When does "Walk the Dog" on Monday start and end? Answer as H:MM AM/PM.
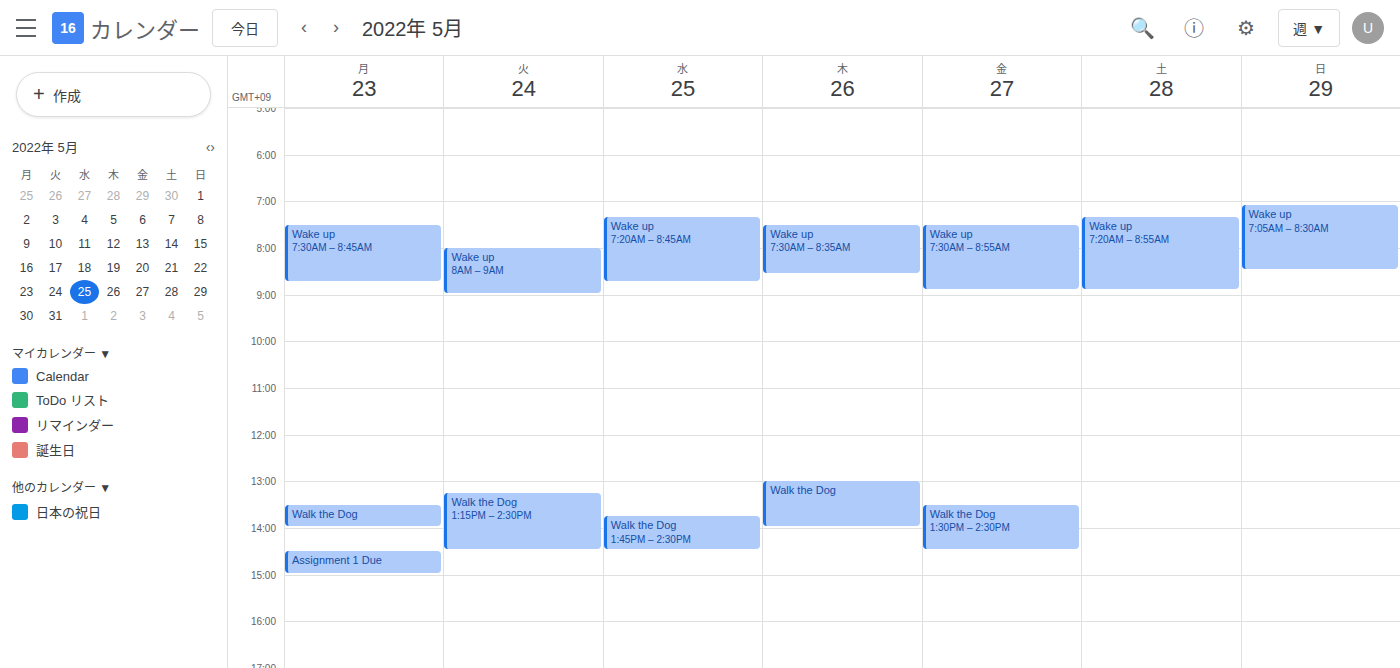
1:30 PM to 2:00 PM